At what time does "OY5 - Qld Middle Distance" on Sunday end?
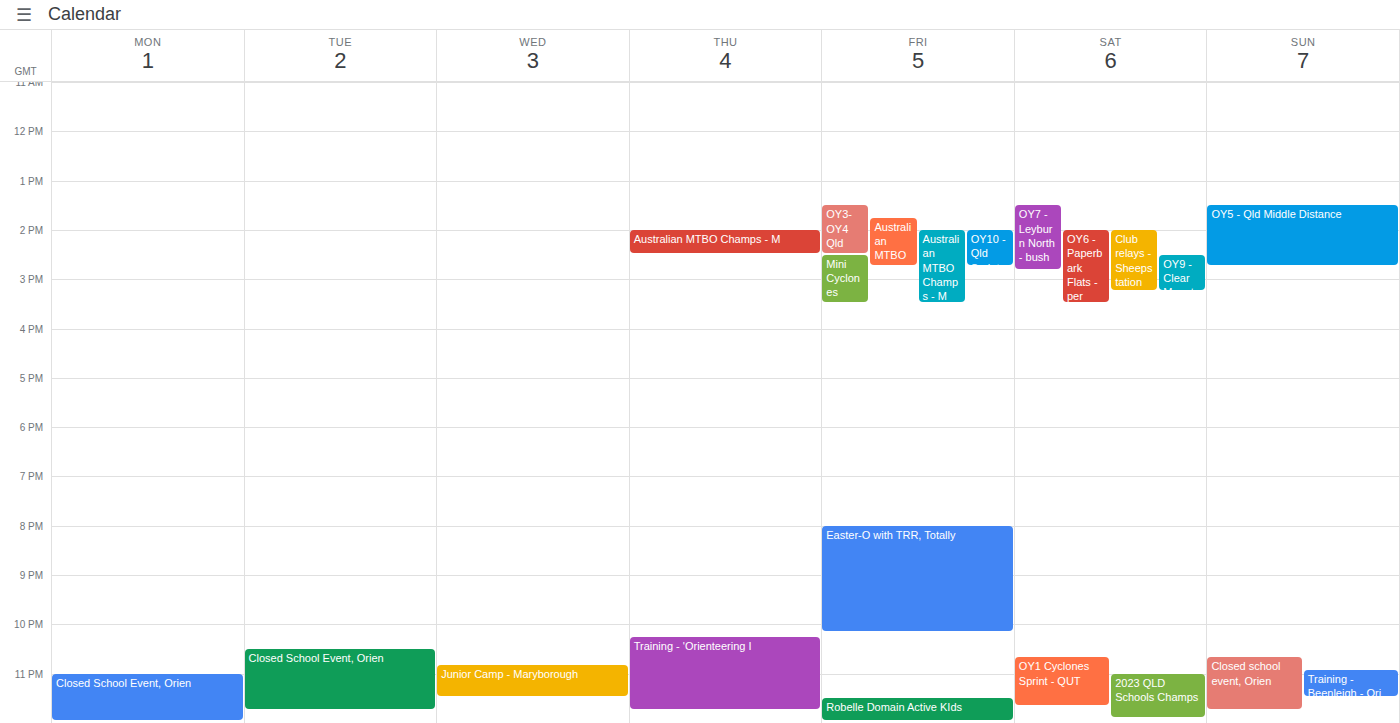
2:45 PM